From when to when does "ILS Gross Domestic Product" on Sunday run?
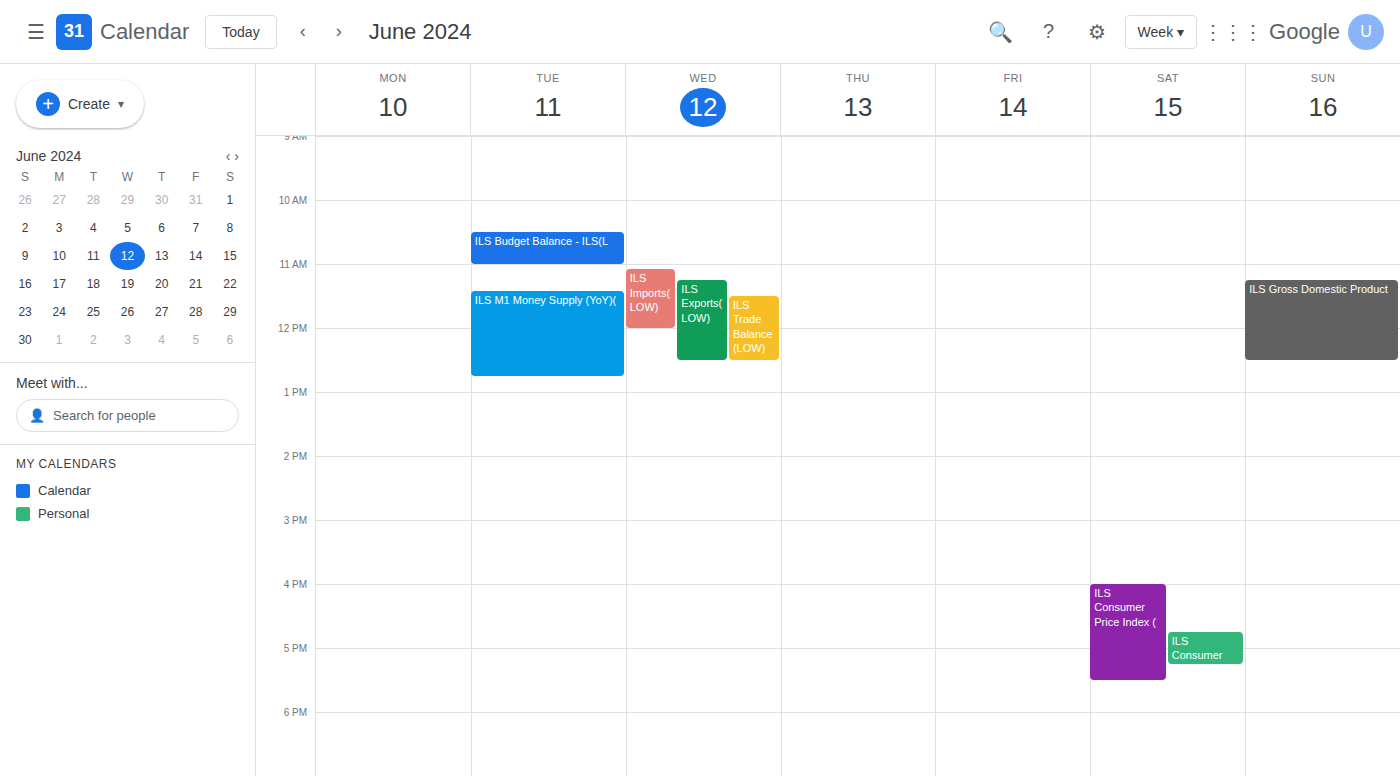
11:15 AM to 12:30 PM